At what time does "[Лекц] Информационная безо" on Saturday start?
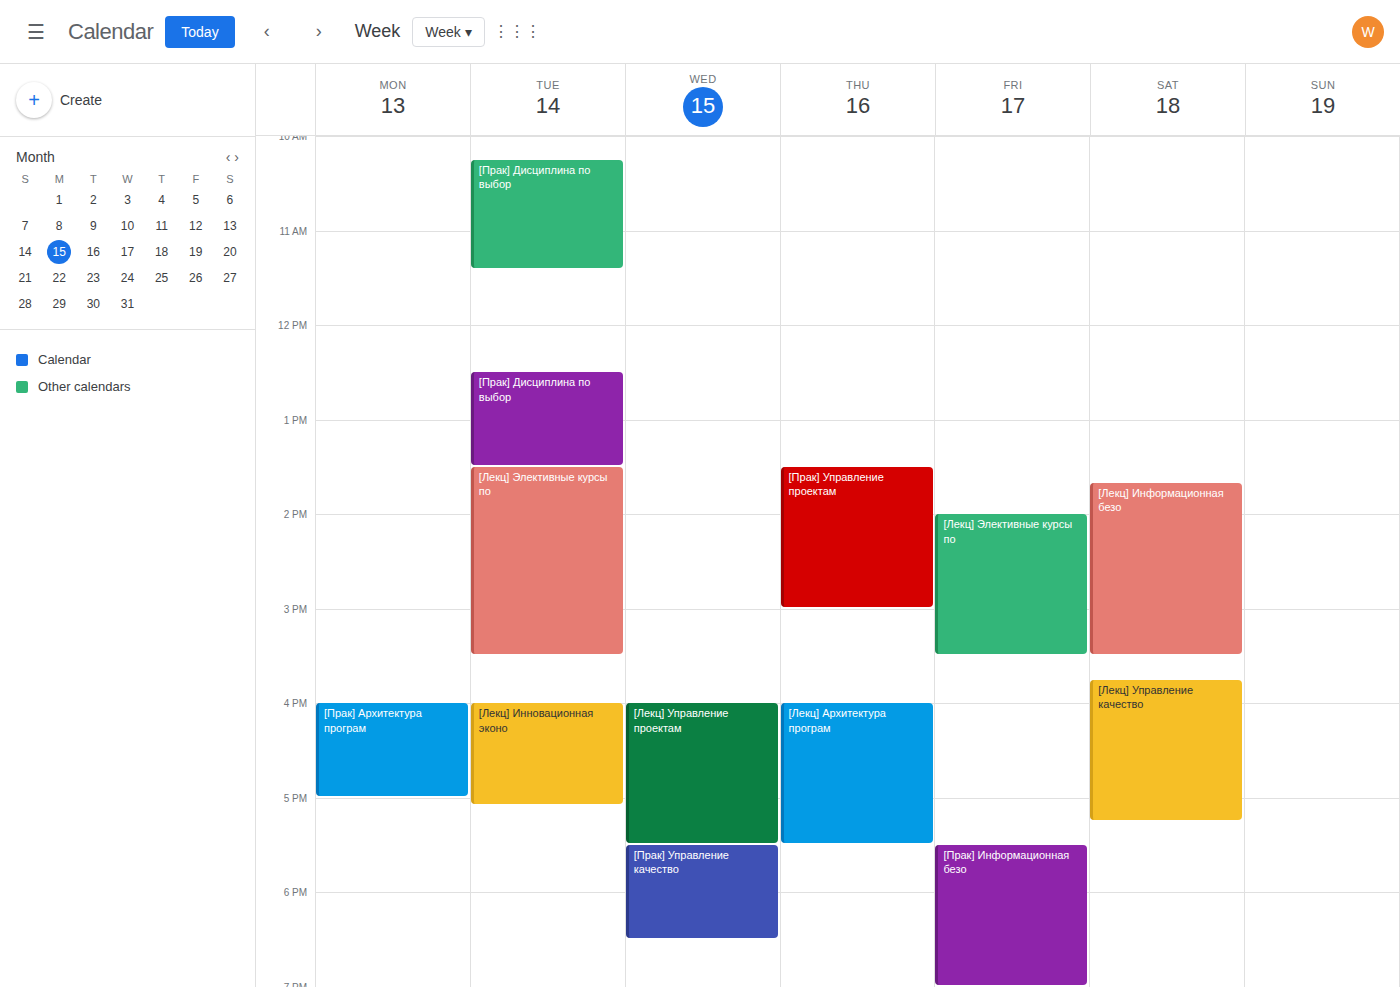
1:40 PM